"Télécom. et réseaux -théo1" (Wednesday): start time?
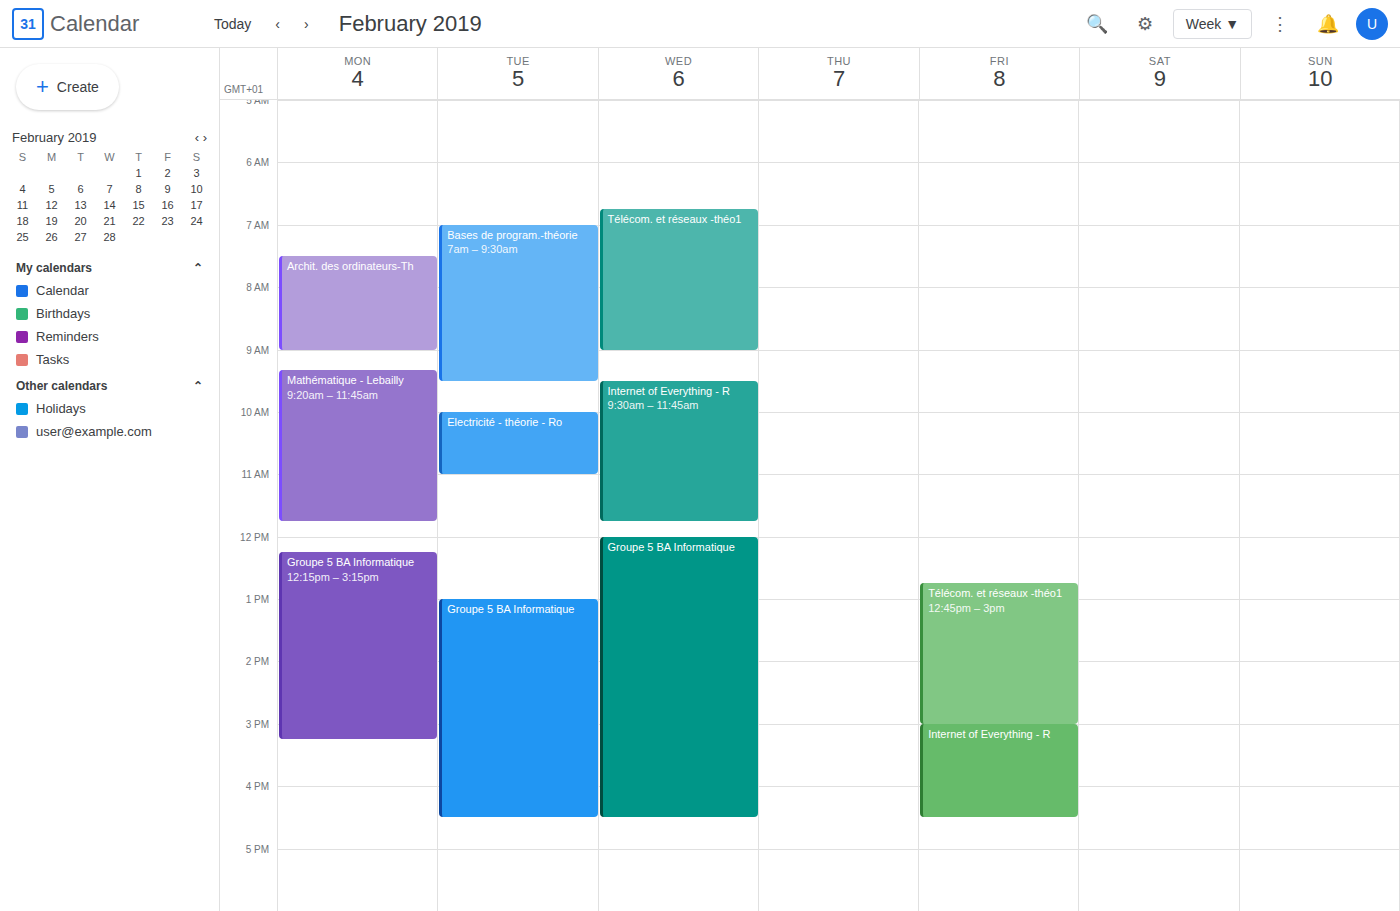
6:45 AM